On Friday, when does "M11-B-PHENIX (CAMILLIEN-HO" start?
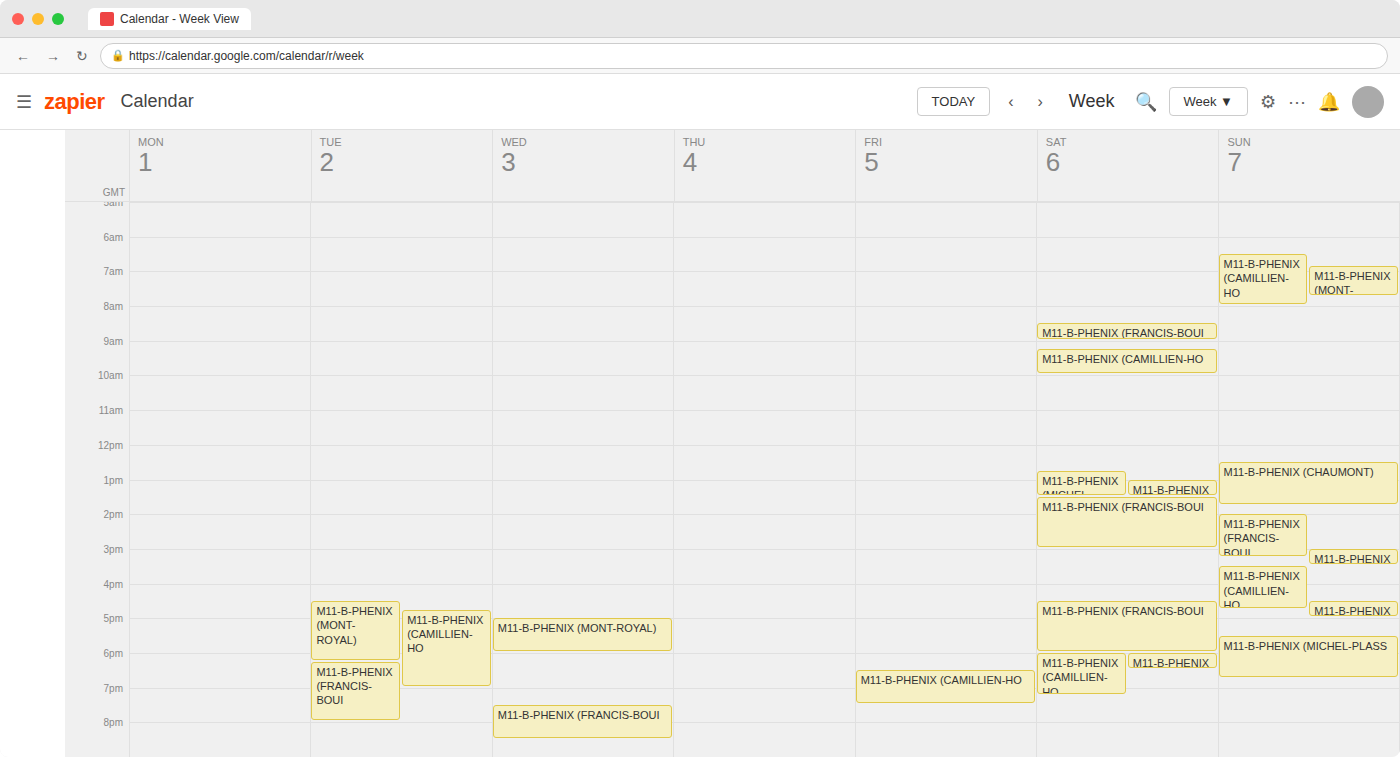
6:30 PM